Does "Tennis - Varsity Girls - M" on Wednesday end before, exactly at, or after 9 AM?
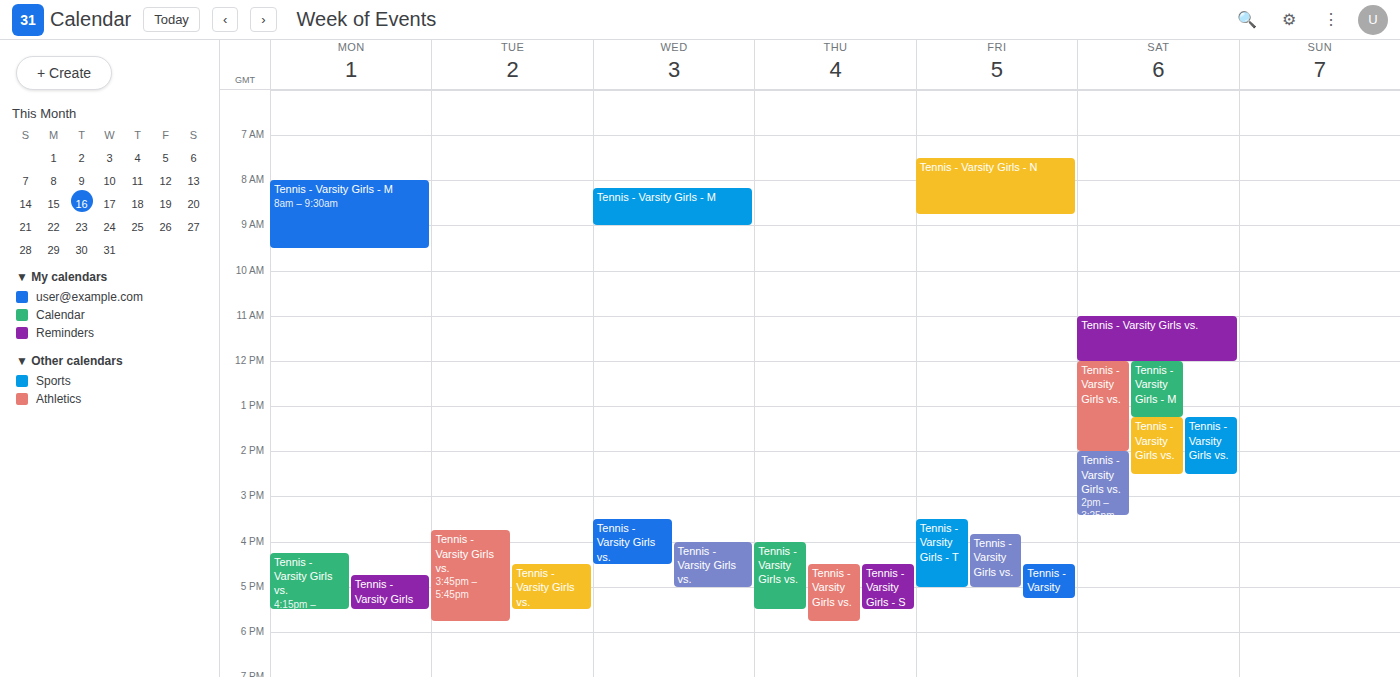
9:00 AM -- exactly at 9 AM, on the 9 AM line.